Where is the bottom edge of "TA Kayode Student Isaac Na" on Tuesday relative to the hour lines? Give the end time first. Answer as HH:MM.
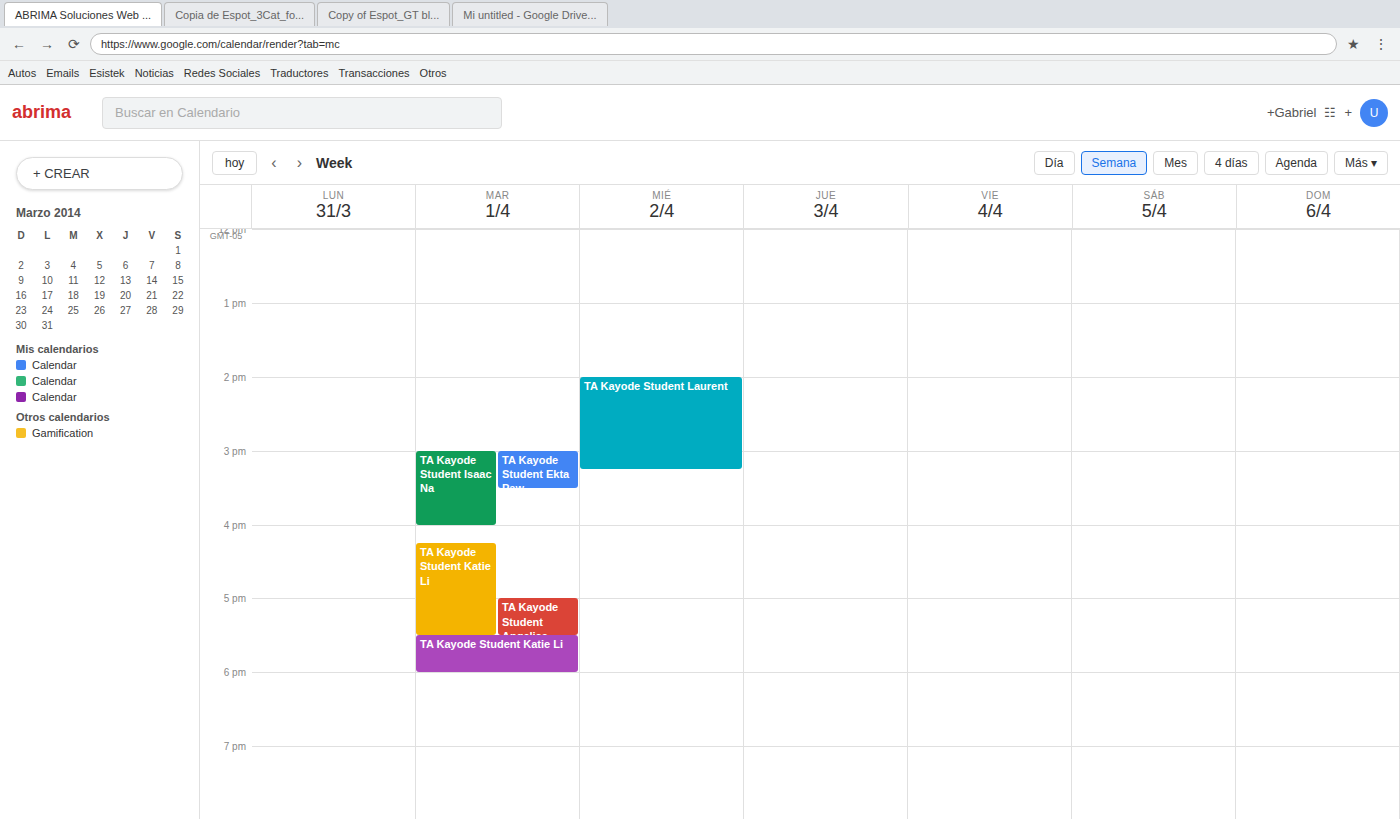
16:00 -- exactly on the 16:00 line.